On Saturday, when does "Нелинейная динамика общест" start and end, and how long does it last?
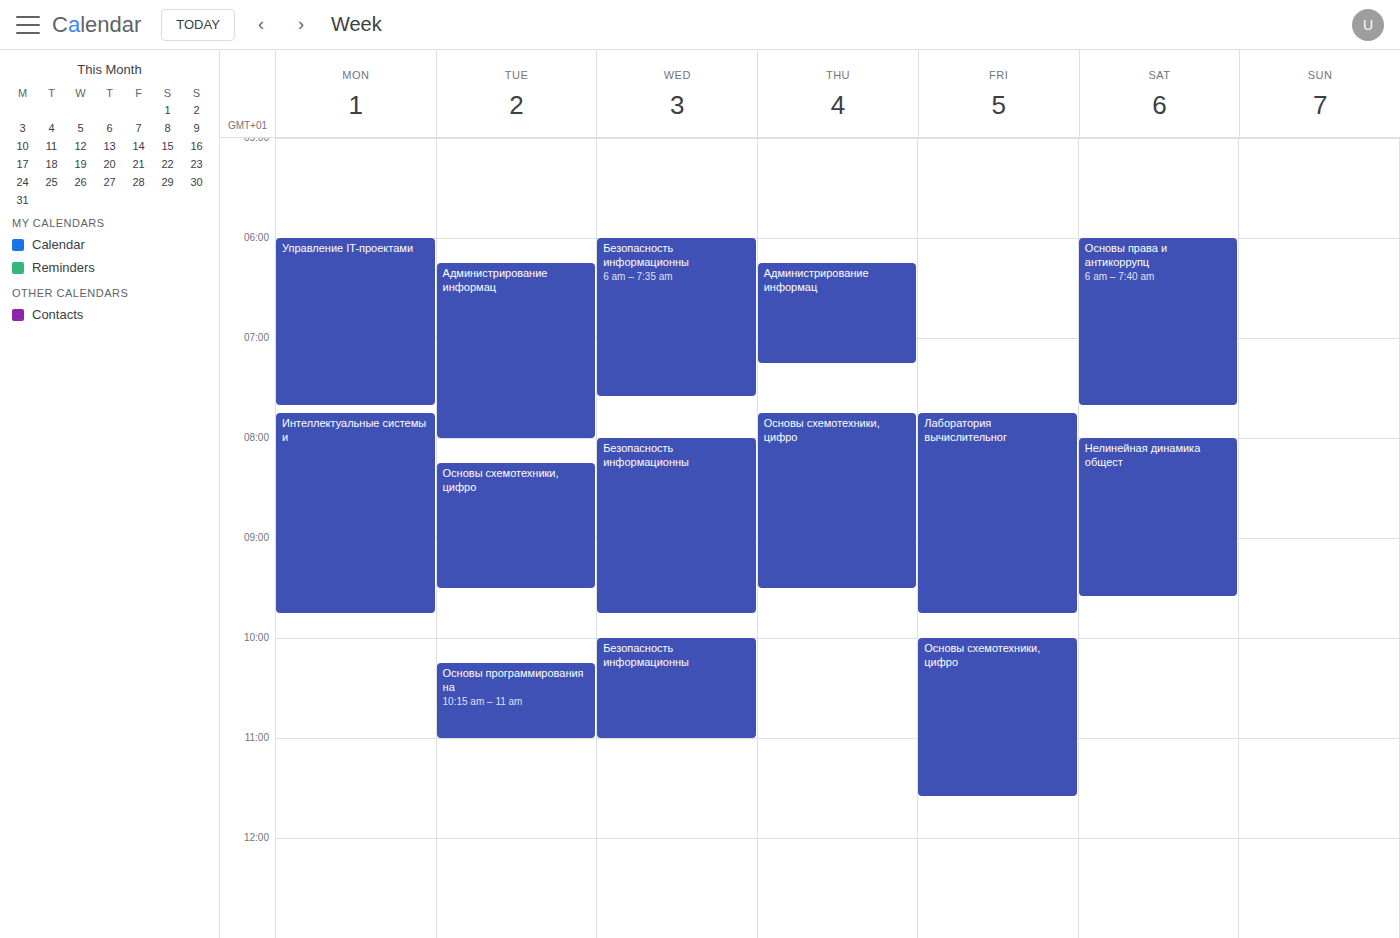
8:00 AM to 9:35 AM, 1 hour 35 minutes